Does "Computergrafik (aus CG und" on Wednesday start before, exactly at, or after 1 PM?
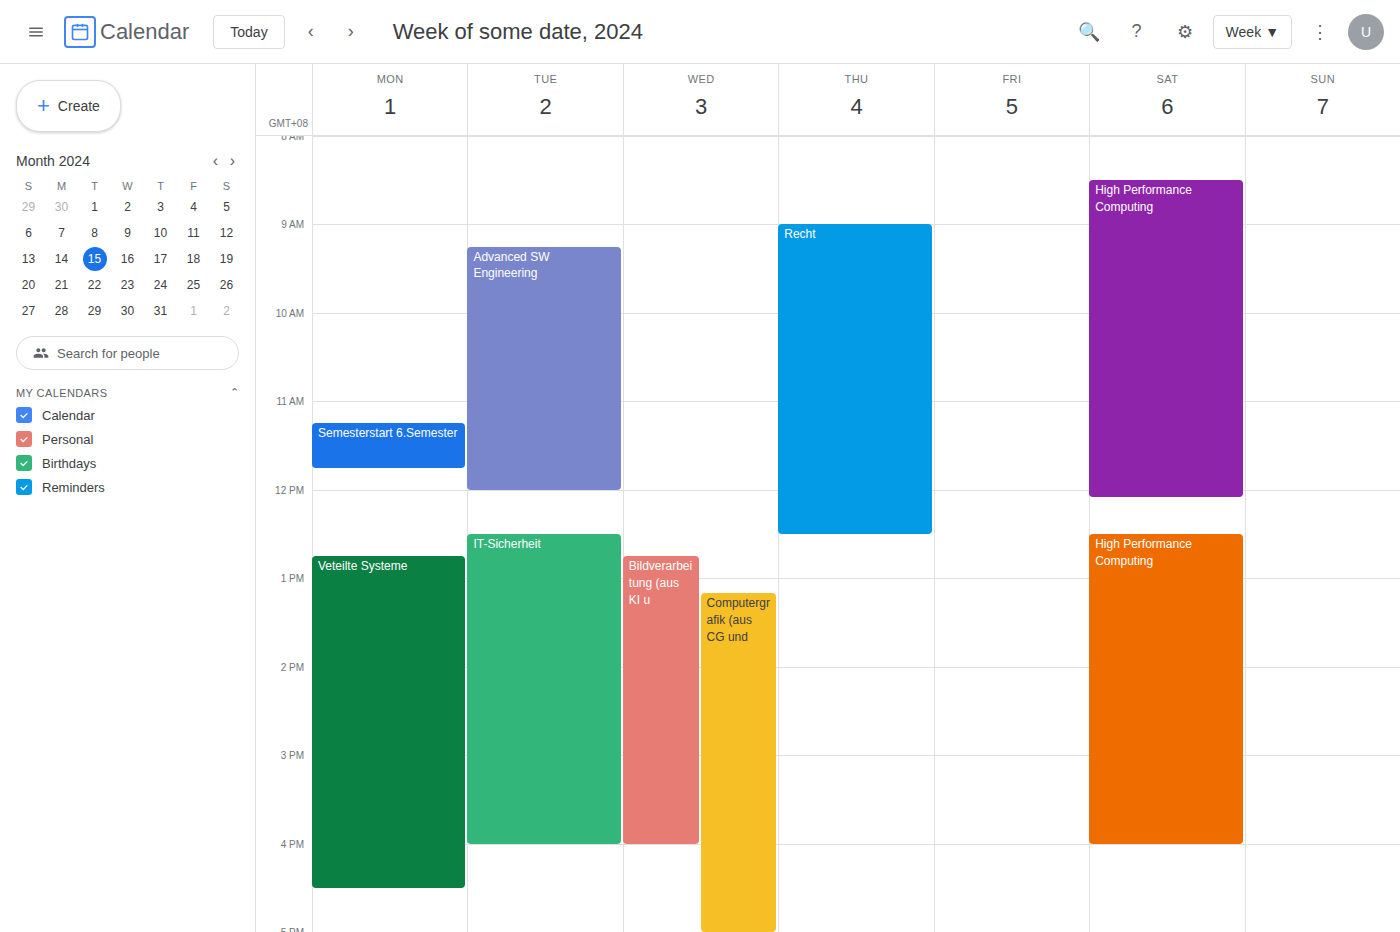
1:10 PM -- after 1 PM, 10 minutes below the 1 PM line.